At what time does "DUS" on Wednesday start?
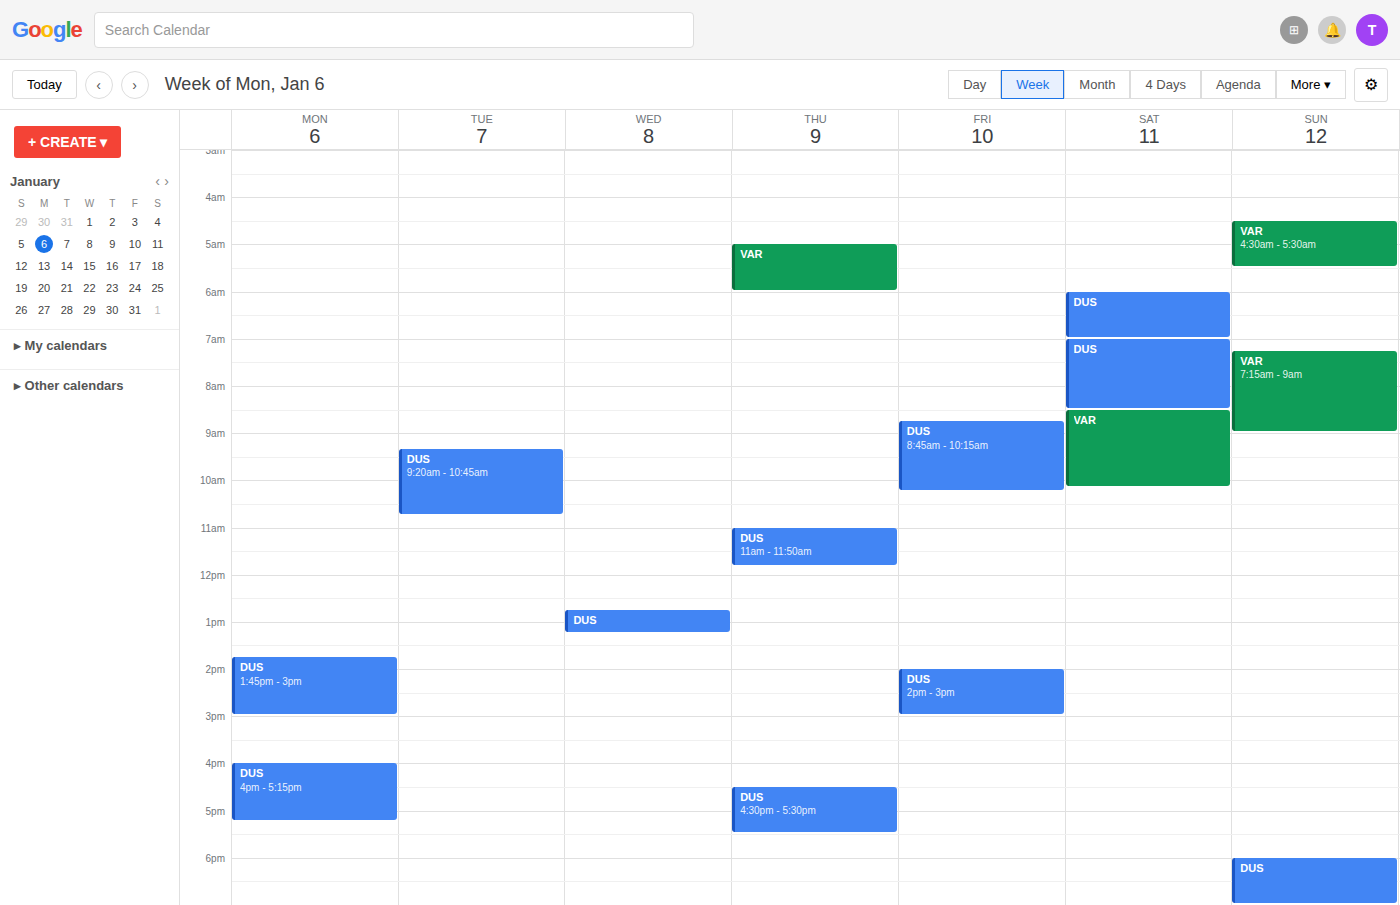
12:45